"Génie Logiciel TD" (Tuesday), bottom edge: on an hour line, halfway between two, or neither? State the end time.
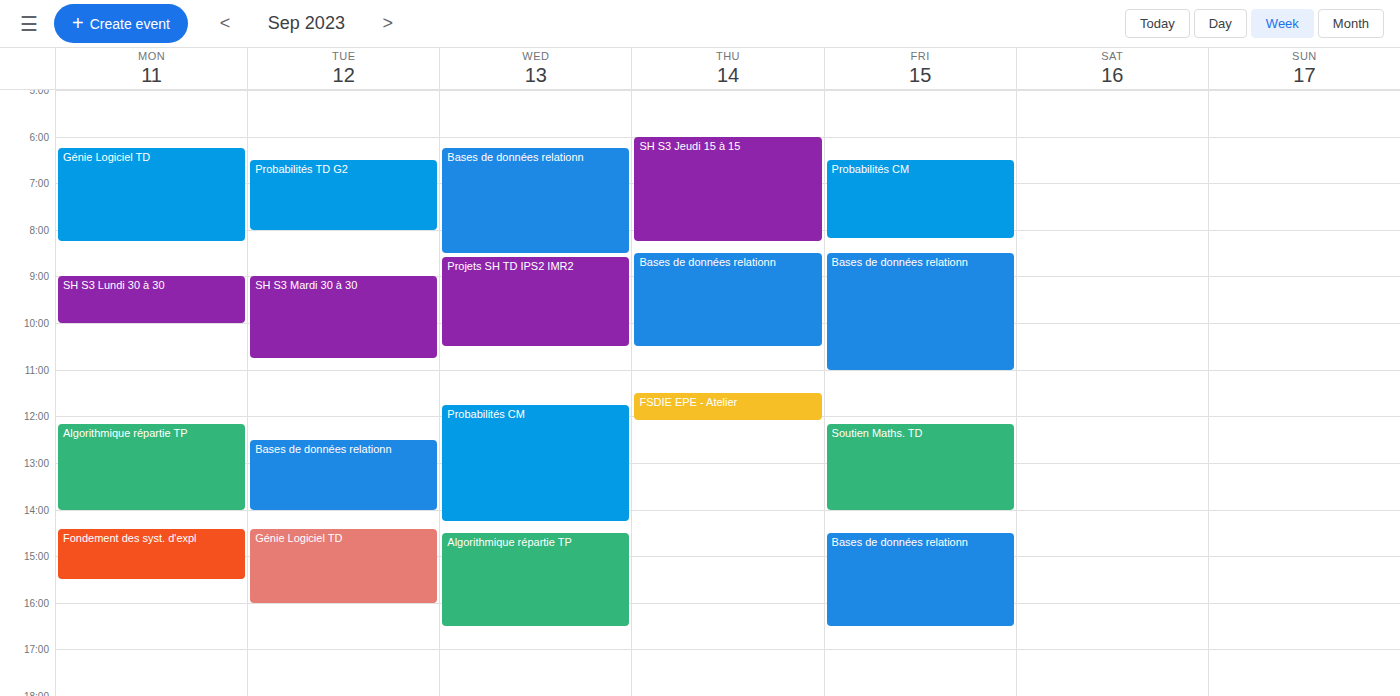
4:00 PM -- exactly on the 4 PM line.